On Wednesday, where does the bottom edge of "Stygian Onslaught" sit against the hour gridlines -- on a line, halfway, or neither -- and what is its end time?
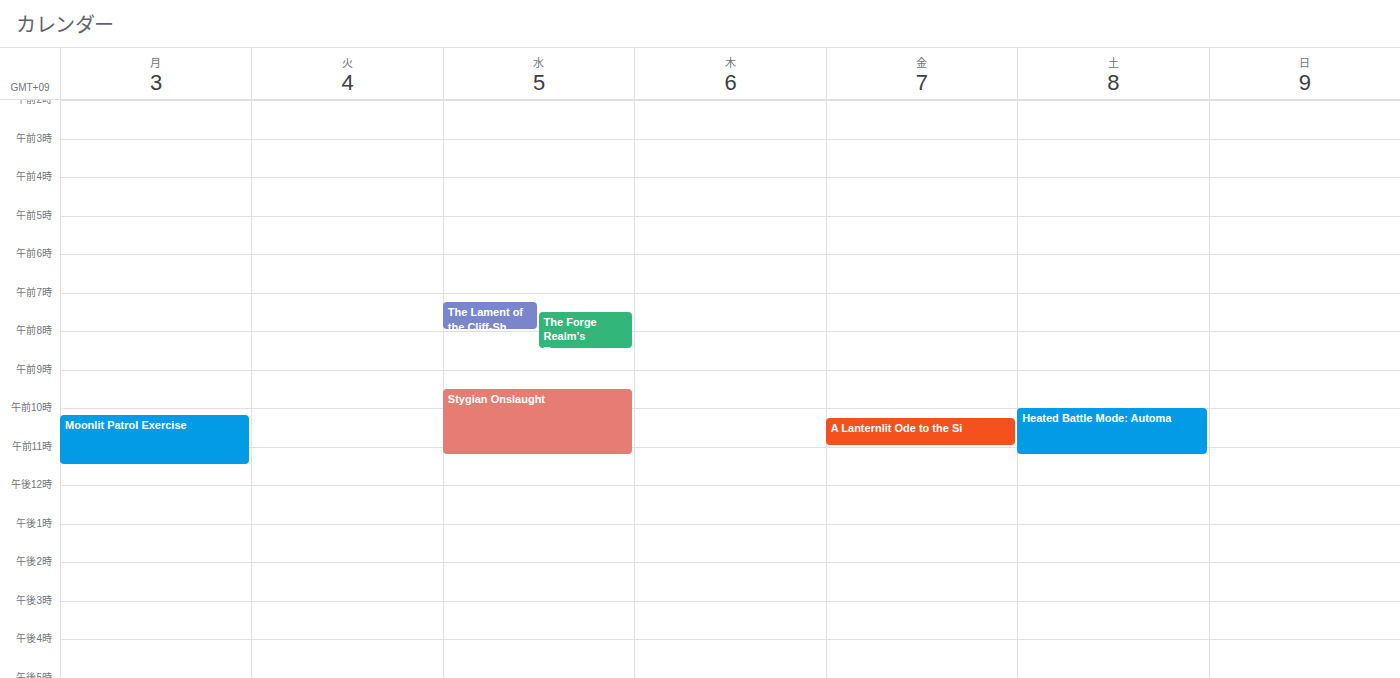
11:15 AM -- neither: a quarter of the way from the 11 AM line to the 12 PM line.